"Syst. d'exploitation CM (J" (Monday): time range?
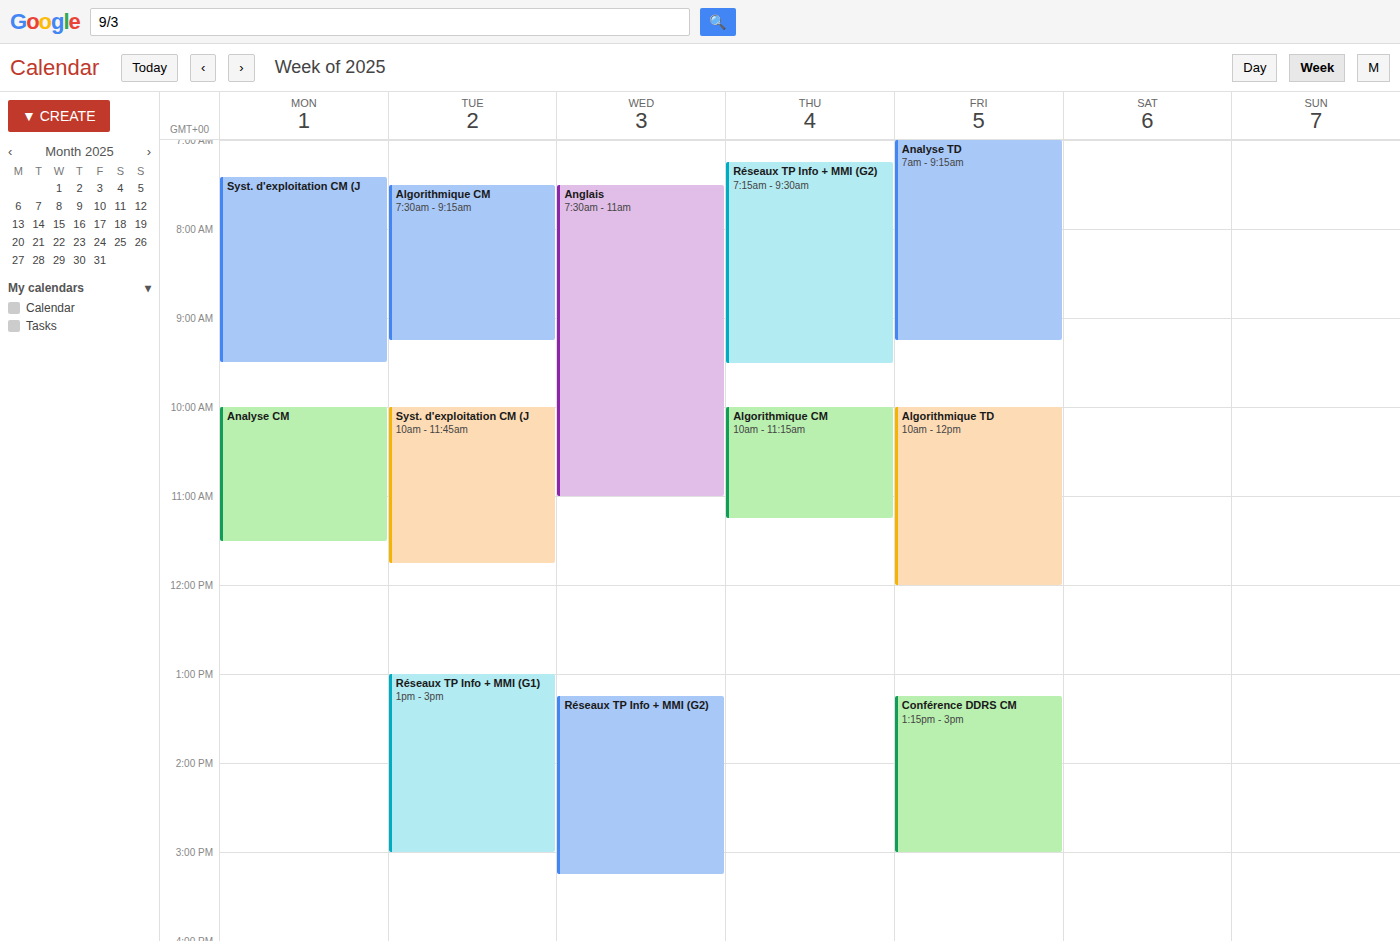
7:25 AM to 9:30 AM